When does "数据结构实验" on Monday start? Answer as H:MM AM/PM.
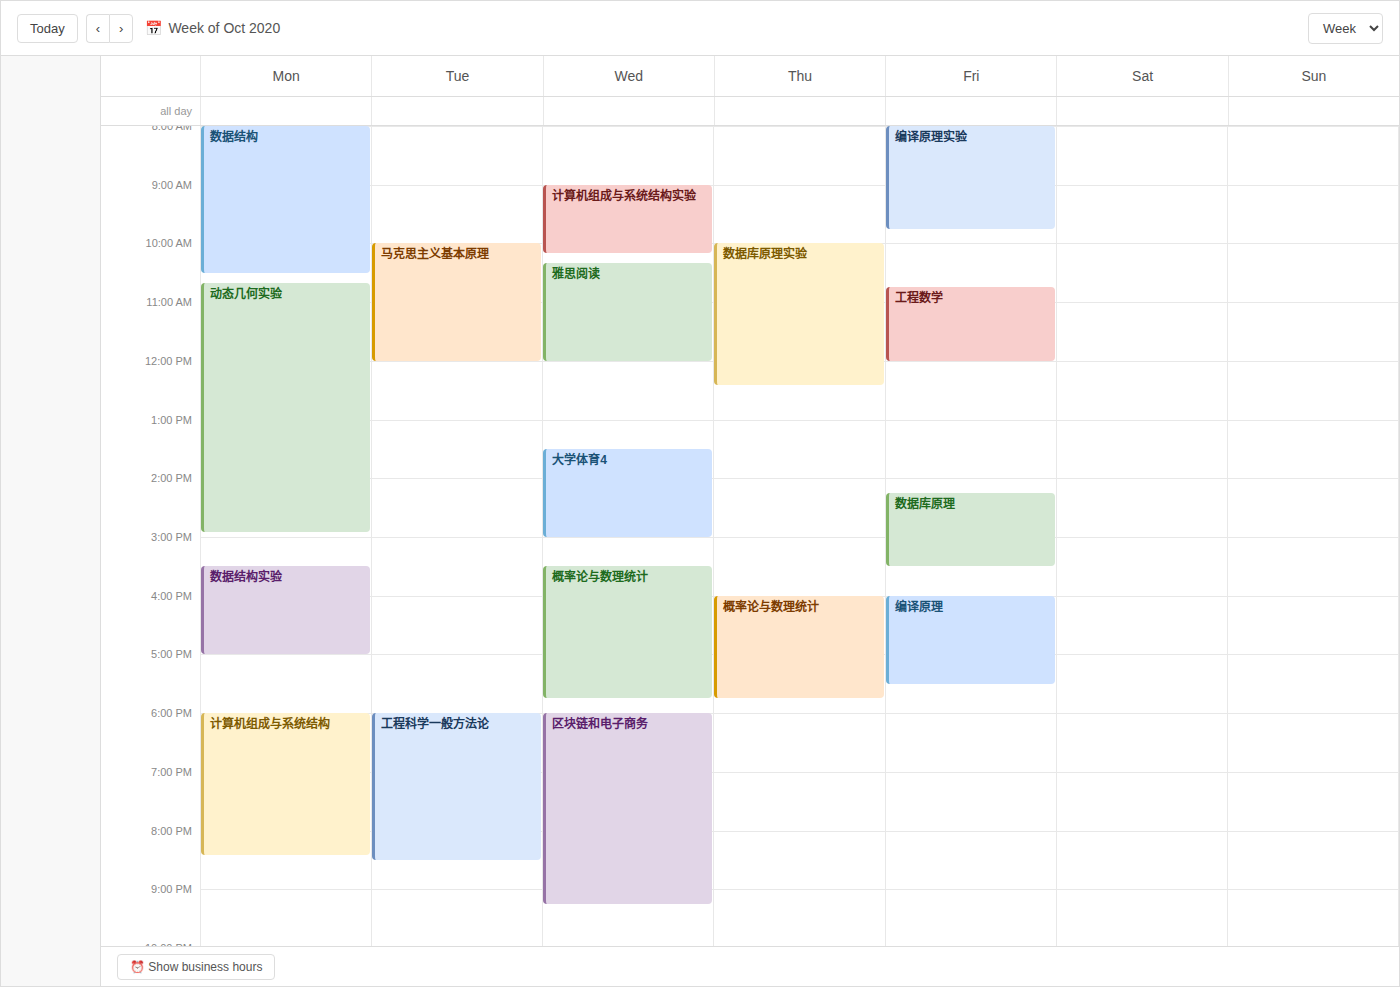
3:30 PM